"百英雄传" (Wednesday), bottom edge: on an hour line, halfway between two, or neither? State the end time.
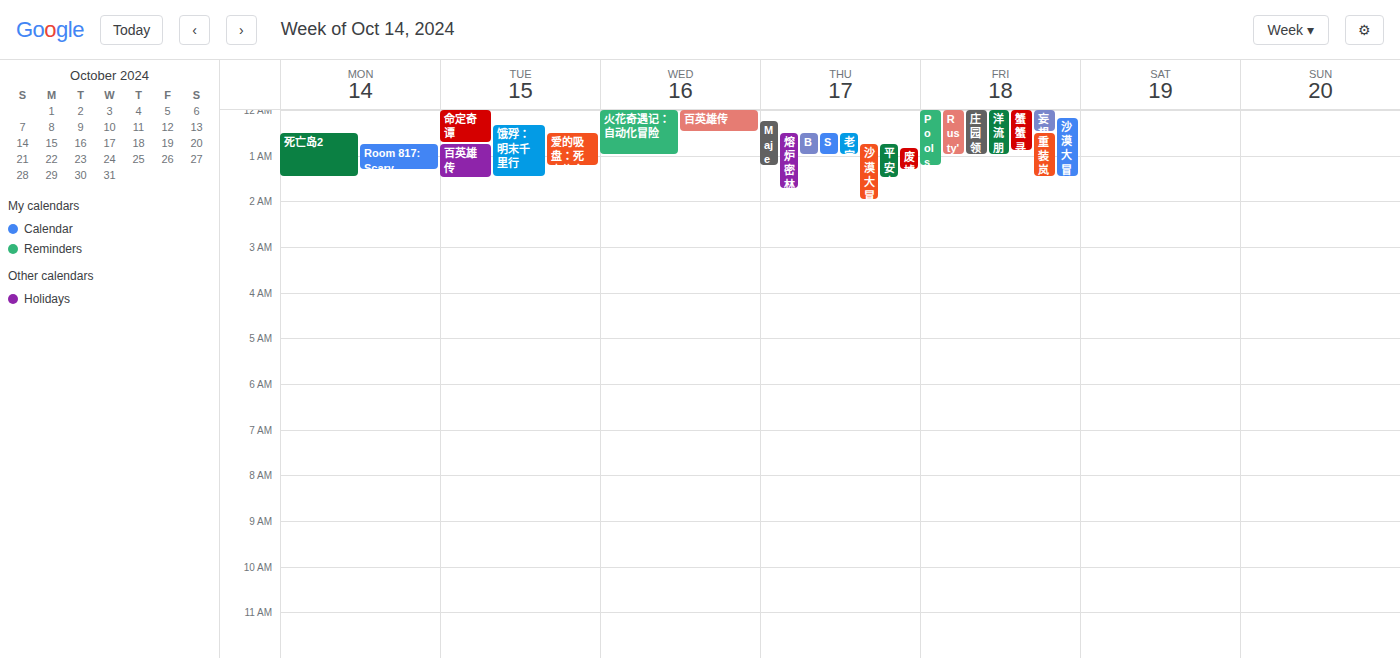
12:30 AM -- halfway between the 12 AM and 1 AM lines.